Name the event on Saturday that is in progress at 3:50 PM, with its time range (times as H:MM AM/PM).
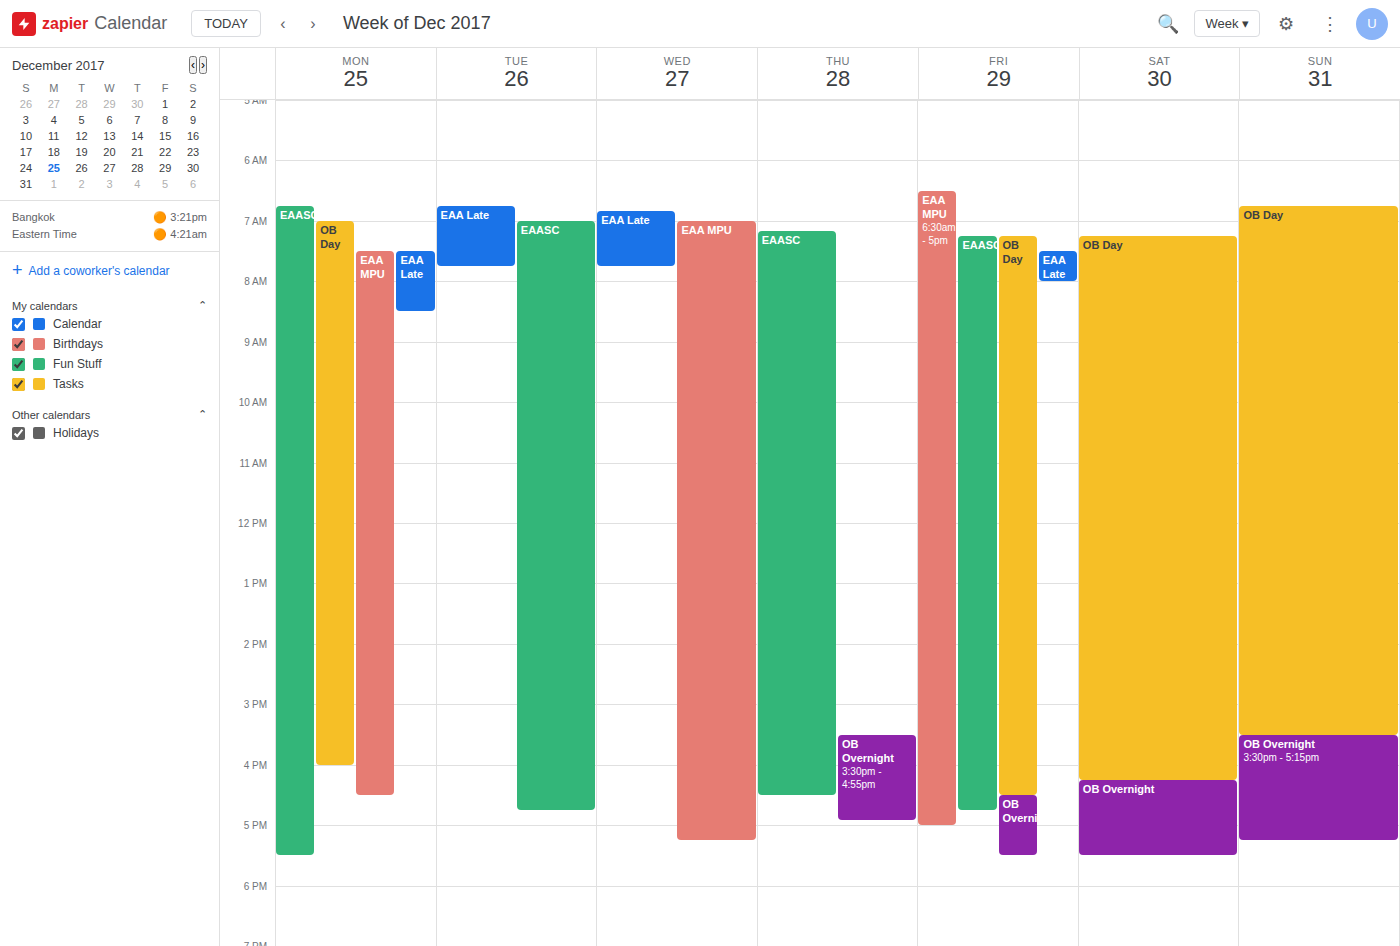
"OB Day", 7:15 AM to 4:15 PM